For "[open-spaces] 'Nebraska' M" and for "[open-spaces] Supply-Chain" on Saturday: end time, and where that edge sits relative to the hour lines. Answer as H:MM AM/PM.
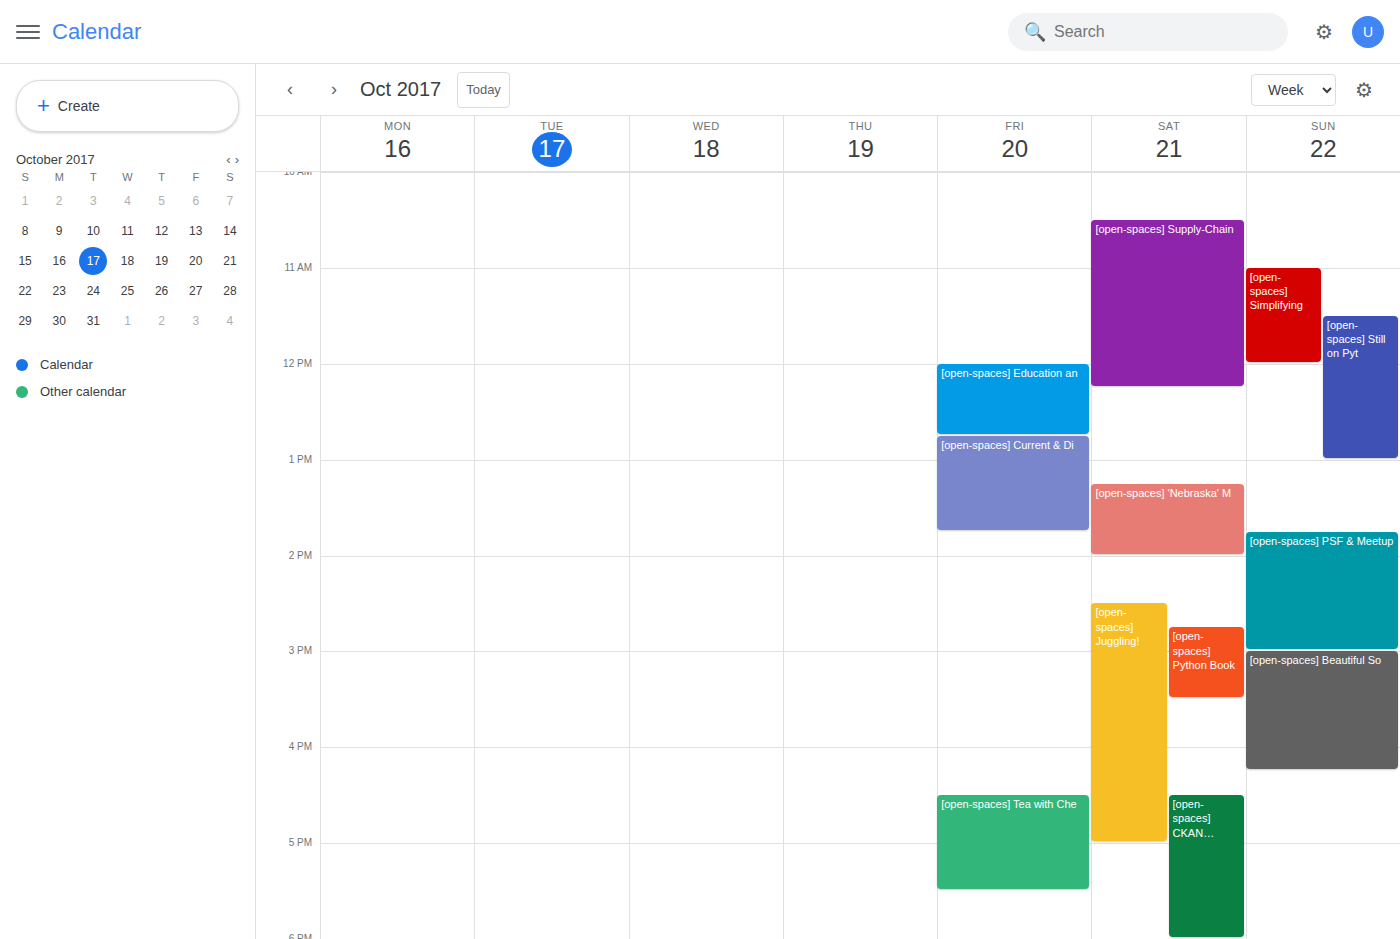
"[open-spaces] 'Nebraska' M": 2:00 PM, exactly on the 2 PM line. "[open-spaces] Supply-Chain": 12:15 PM, neither: a quarter of the way from the 12 PM line to the 1 PM line.